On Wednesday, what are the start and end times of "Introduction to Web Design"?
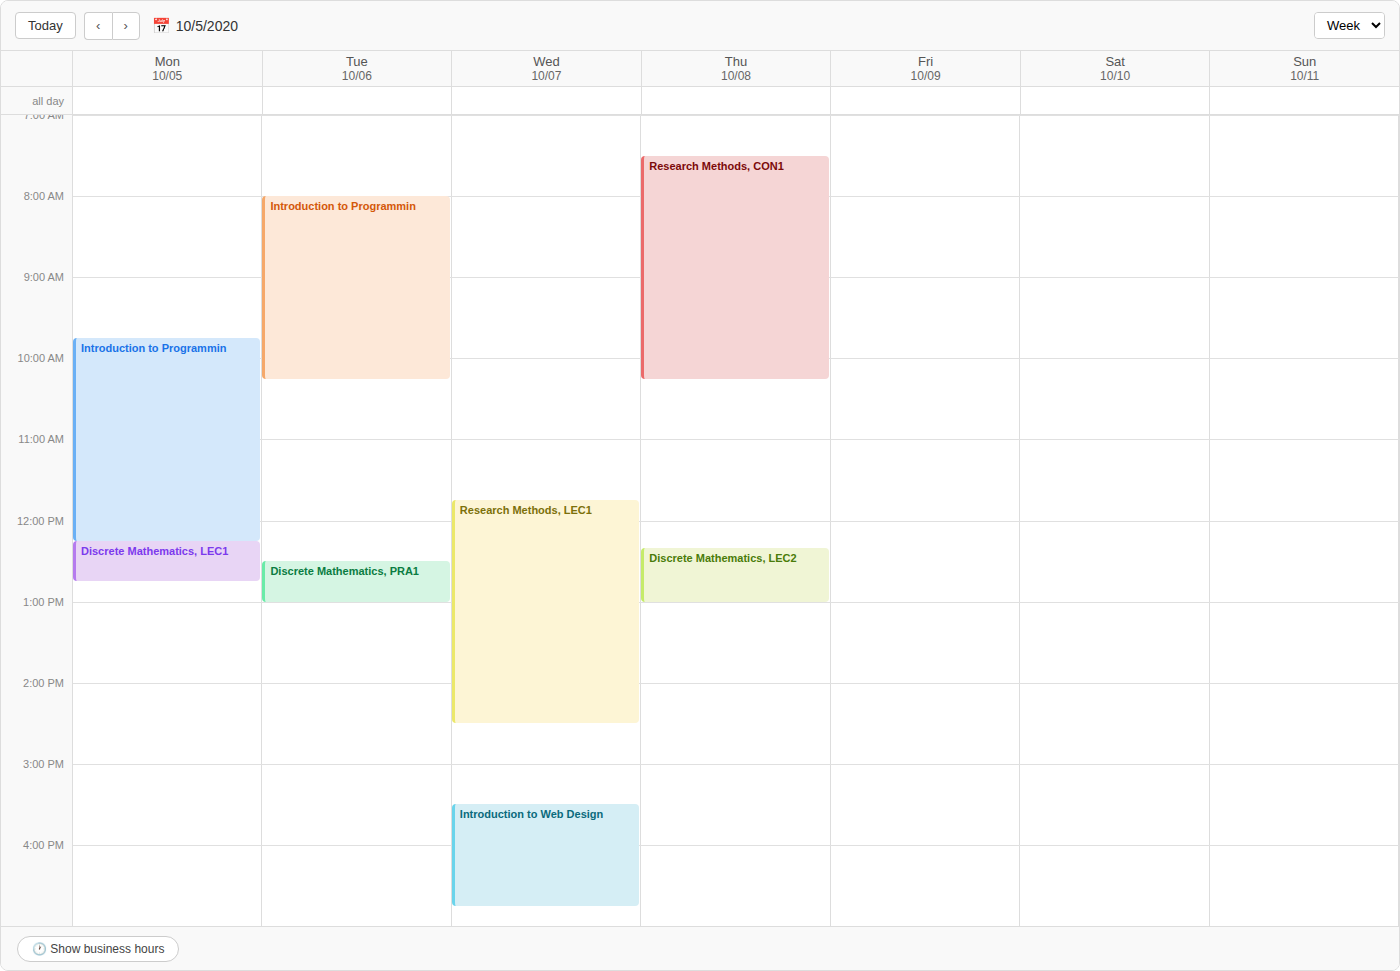
15:30 to 16:45